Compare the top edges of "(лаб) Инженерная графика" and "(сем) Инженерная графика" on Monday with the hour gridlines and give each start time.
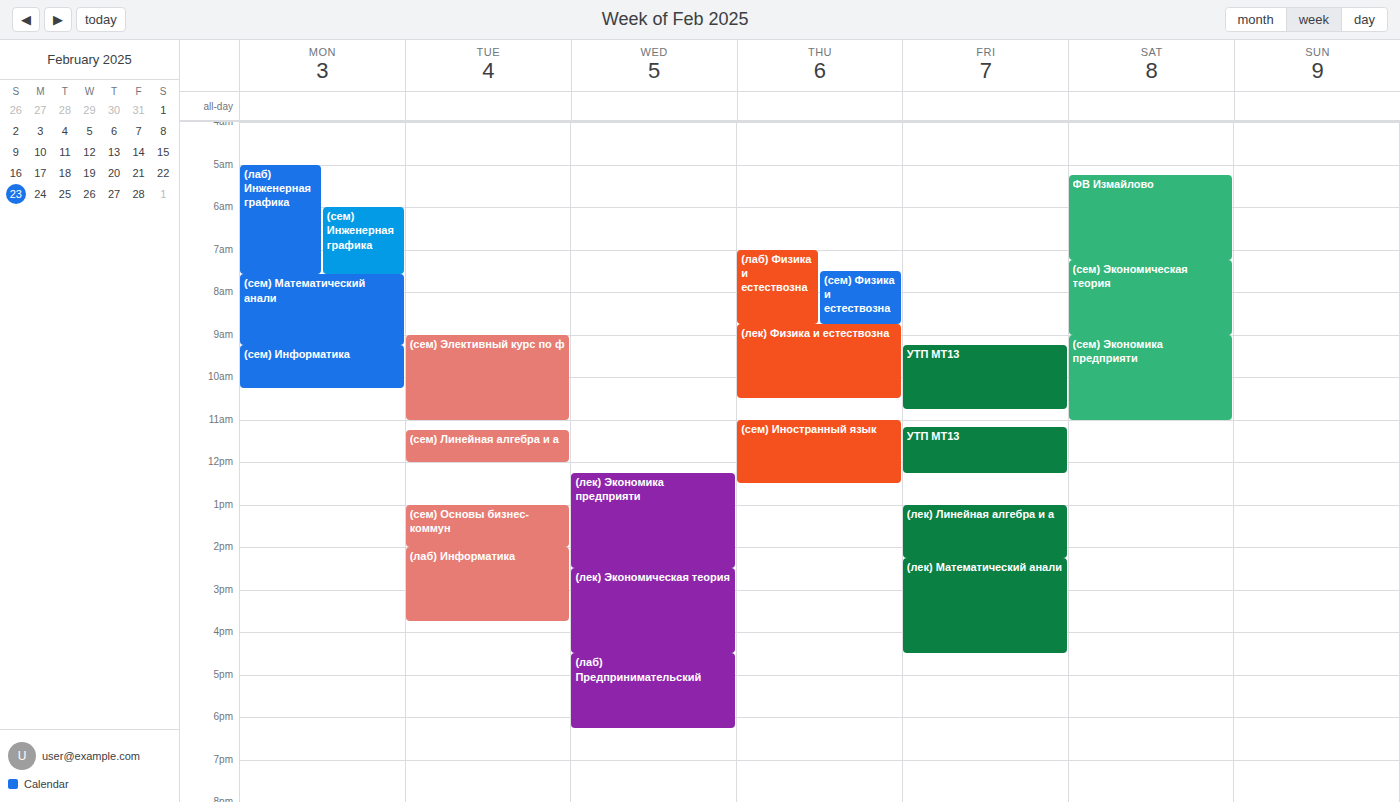
"(лаб) Инженерная графика": 5:00 AM, exactly on the 5 AM line. "(сем) Инженерная графика": 6:00 AM, exactly on the 6 AM line.